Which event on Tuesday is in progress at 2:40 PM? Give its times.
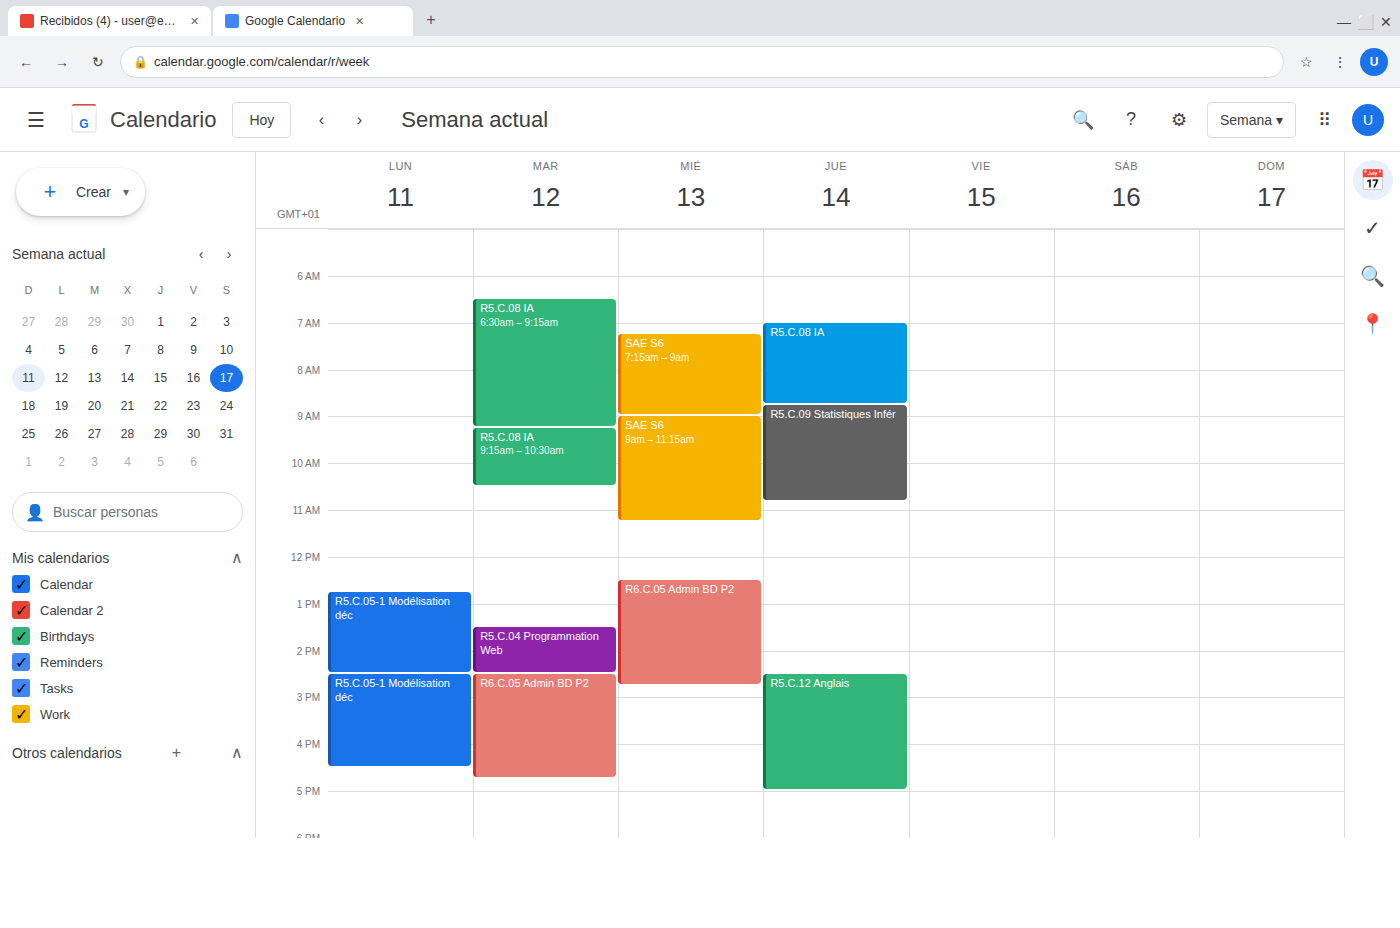
"R6.C.05 Admin BD P2", 2:30 PM to 4:45 PM